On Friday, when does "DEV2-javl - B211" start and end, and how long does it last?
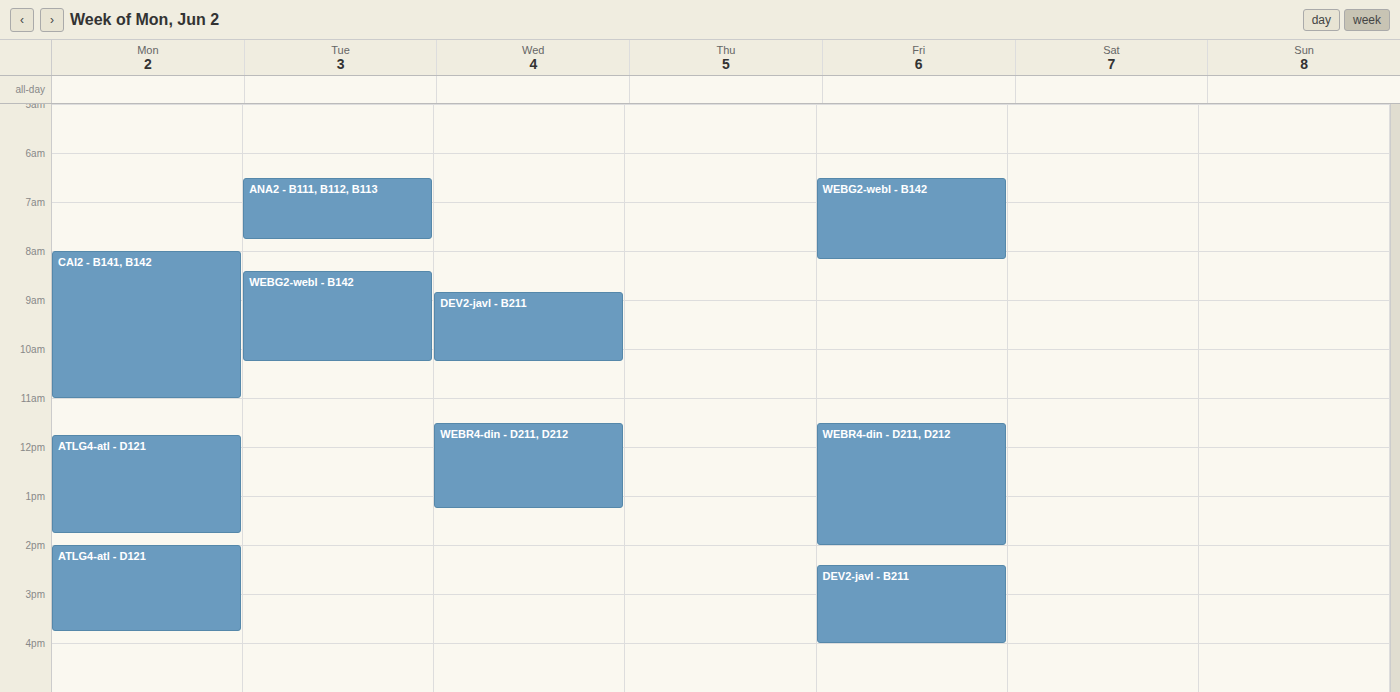
2:25 PM to 4:00 PM, 1 hour 35 minutes